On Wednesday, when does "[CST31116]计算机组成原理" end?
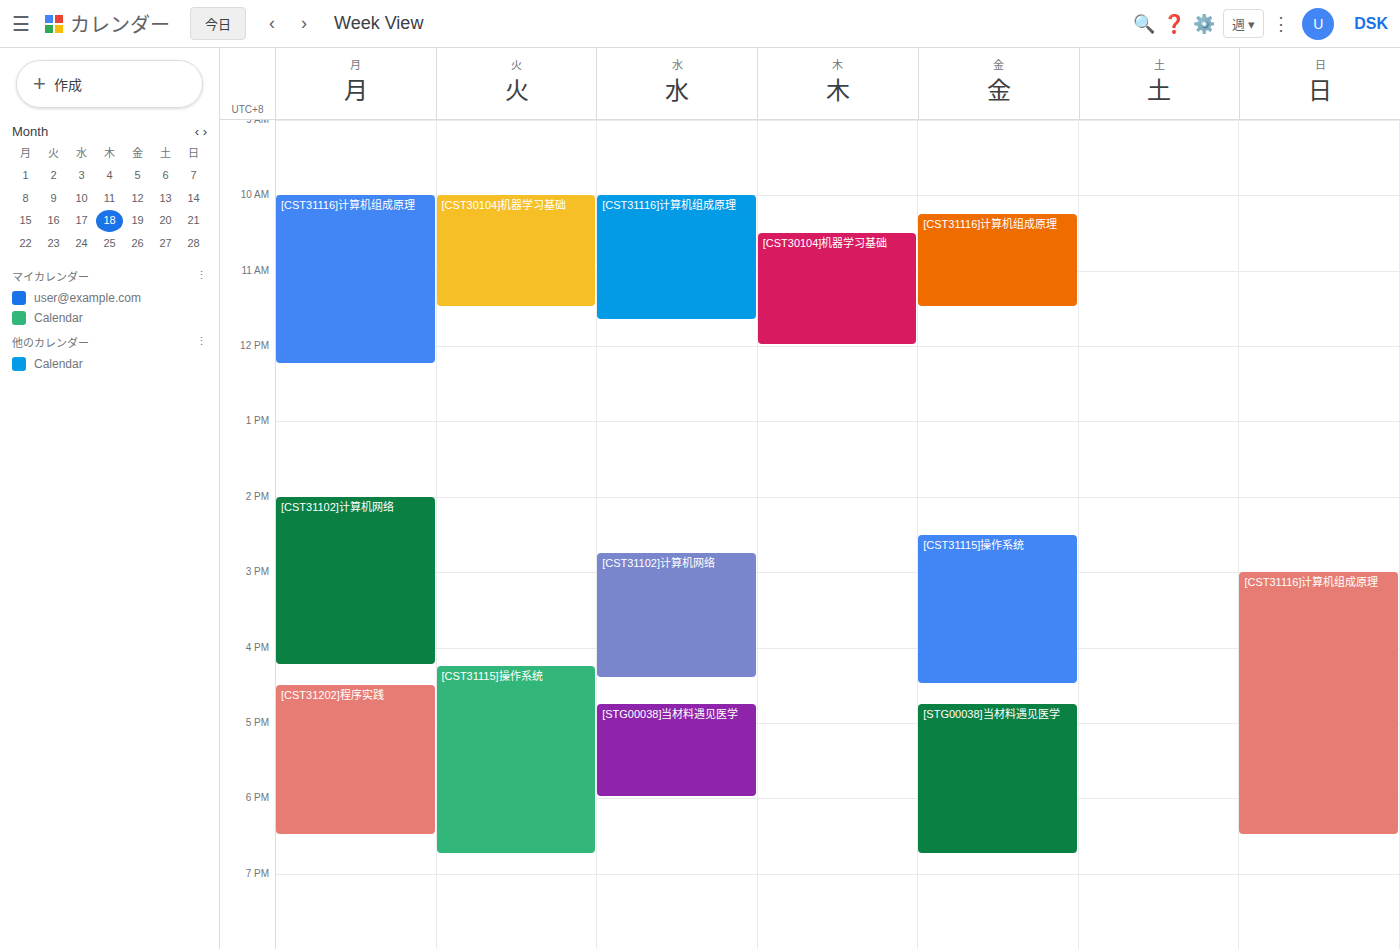
11:40 AM